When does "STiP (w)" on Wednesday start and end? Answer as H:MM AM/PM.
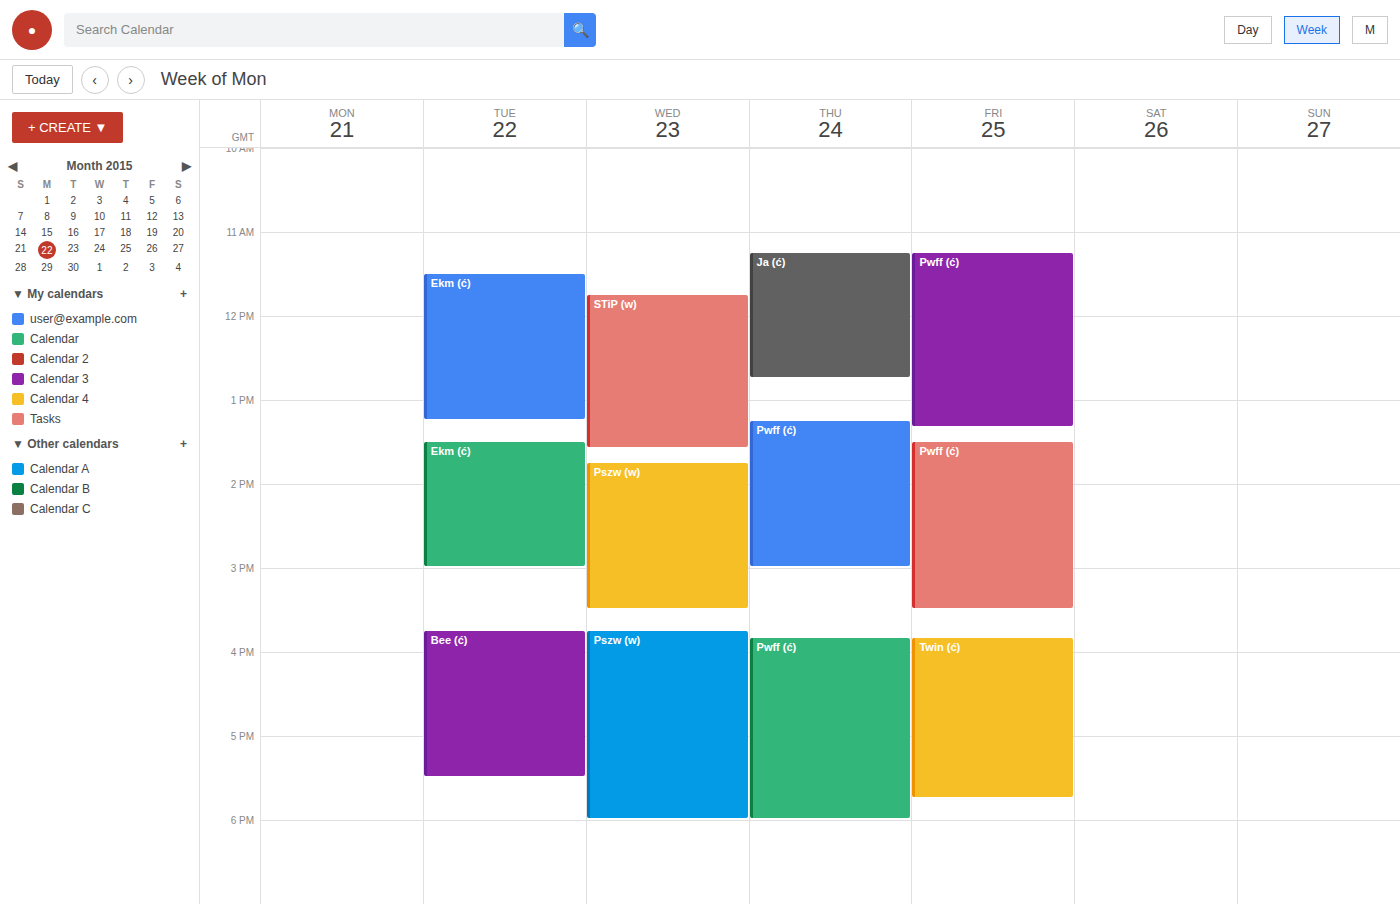
11:45 AM to 1:35 PM